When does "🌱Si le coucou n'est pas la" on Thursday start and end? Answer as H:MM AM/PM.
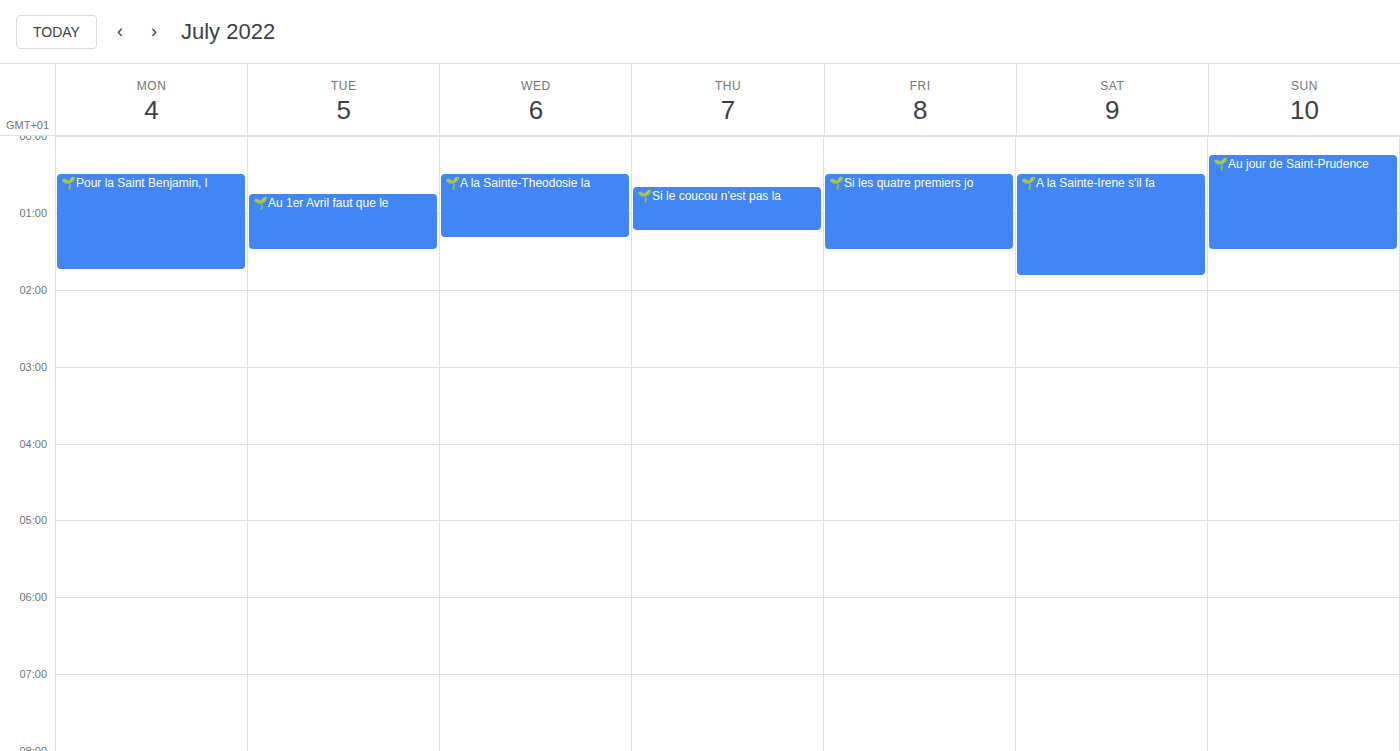
12:40 AM to 1:15 AM